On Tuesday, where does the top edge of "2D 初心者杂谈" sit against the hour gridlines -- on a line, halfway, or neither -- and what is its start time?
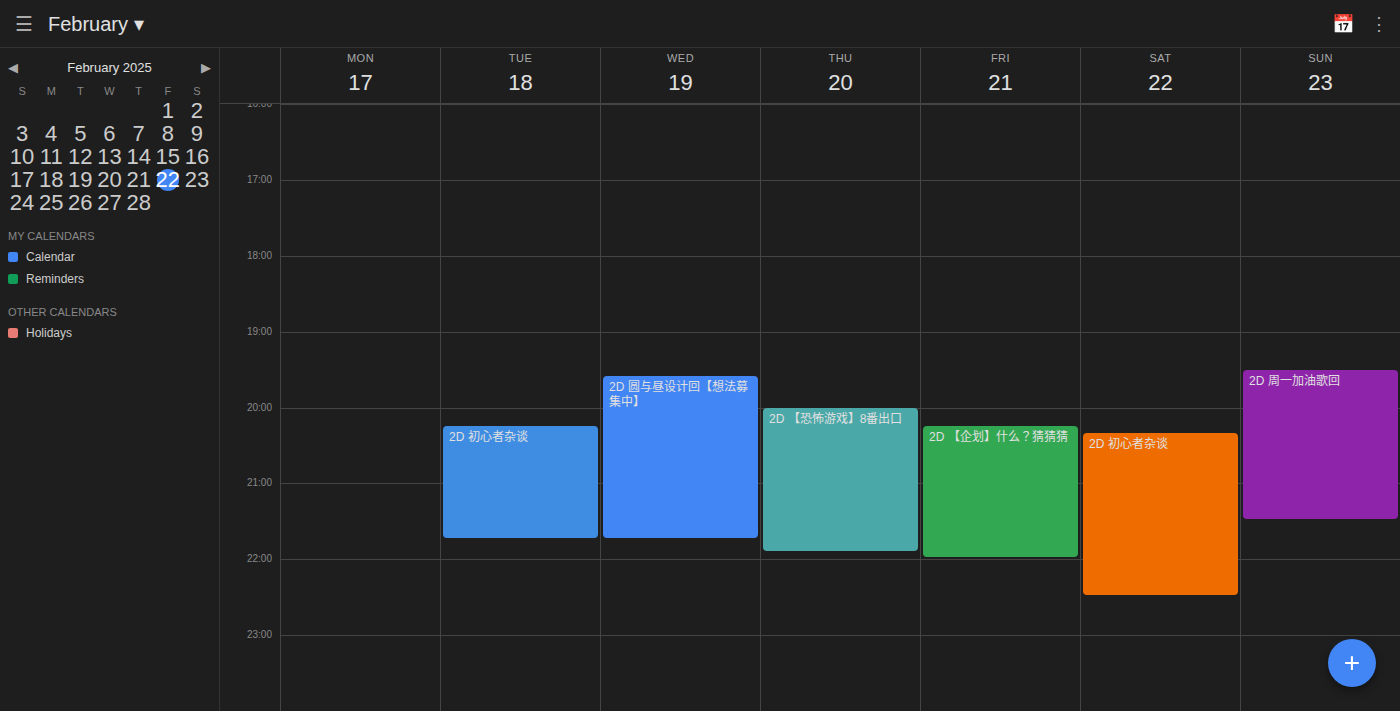
8:15 PM -- neither: a quarter of the way from the 8 PM line to the 9 PM line.